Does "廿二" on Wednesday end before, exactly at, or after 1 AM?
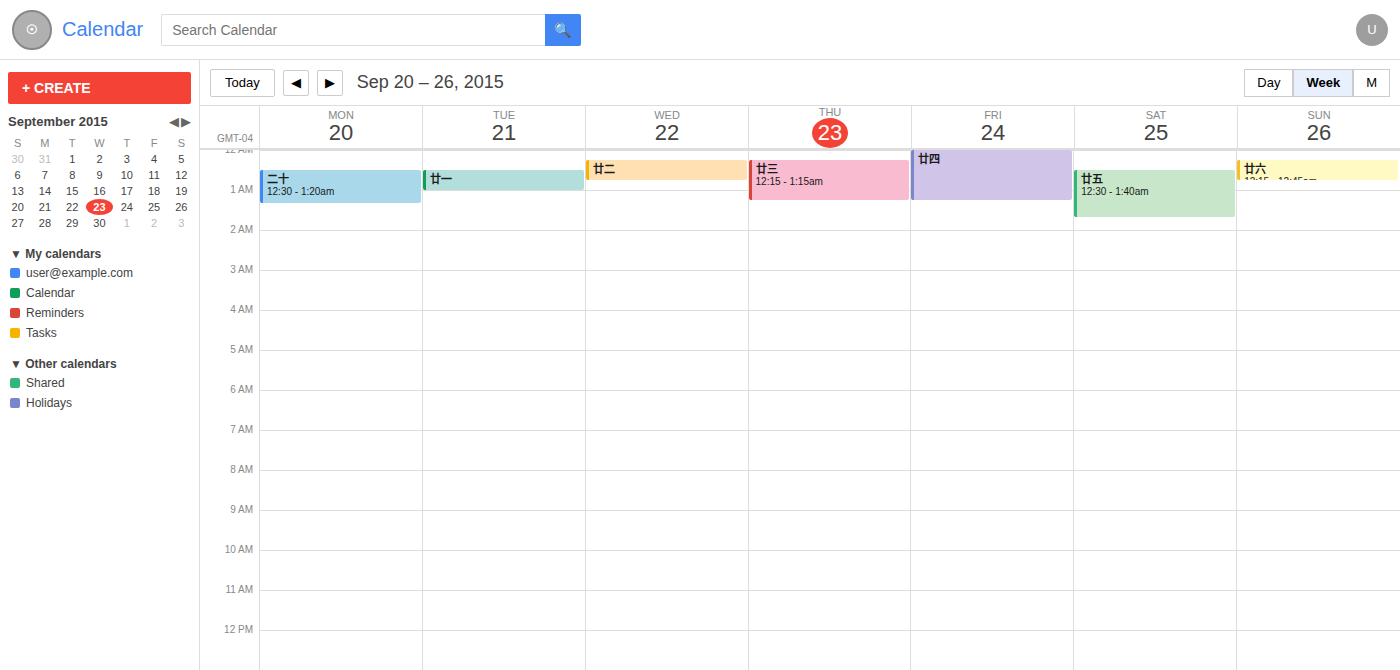
12:45 AM -- before 1 AM, 15 minutes above the 1 AM line.